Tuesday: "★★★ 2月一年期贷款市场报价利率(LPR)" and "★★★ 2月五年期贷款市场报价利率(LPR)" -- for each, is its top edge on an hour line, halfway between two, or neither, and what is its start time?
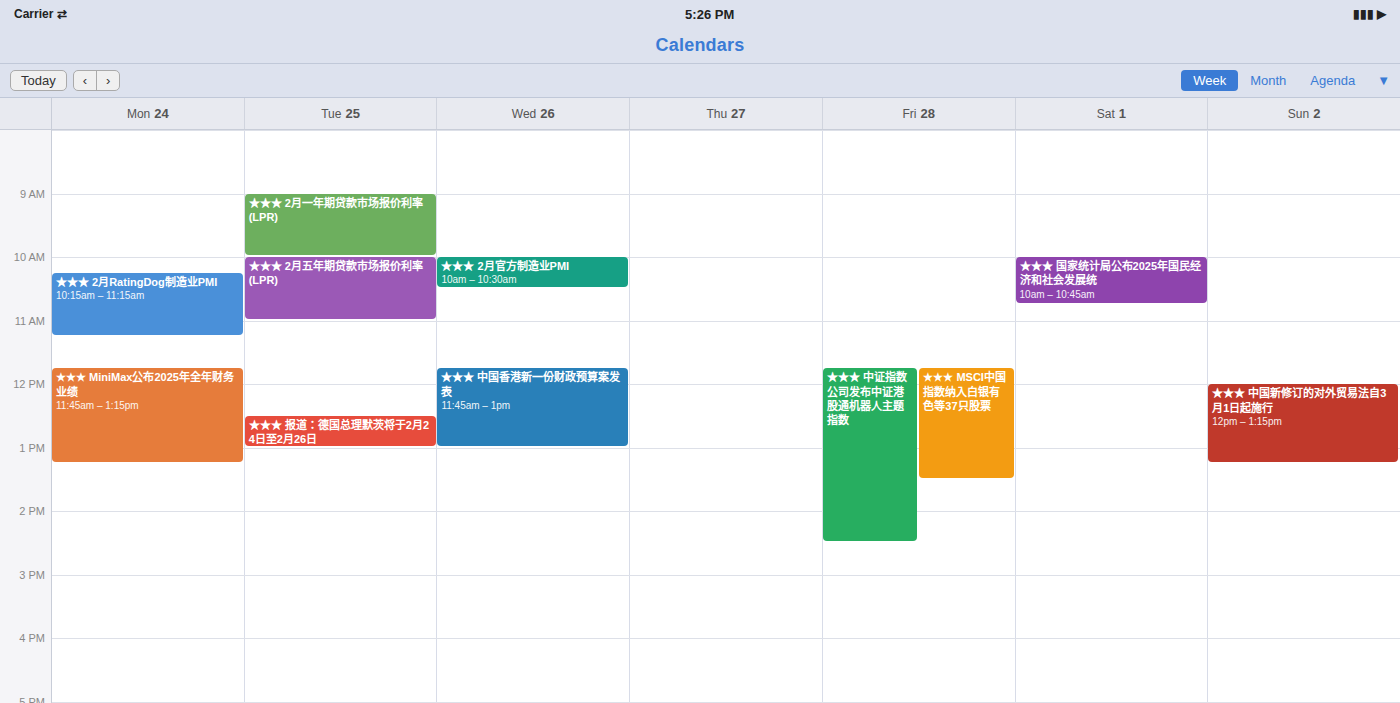
"★★★ 2月一年期贷款市场报价利率(LPR)": 9:00 AM, exactly on the 9 AM line. "★★★ 2月五年期贷款市场报价利率(LPR)": 10:00 AM, exactly on the 10 AM line.